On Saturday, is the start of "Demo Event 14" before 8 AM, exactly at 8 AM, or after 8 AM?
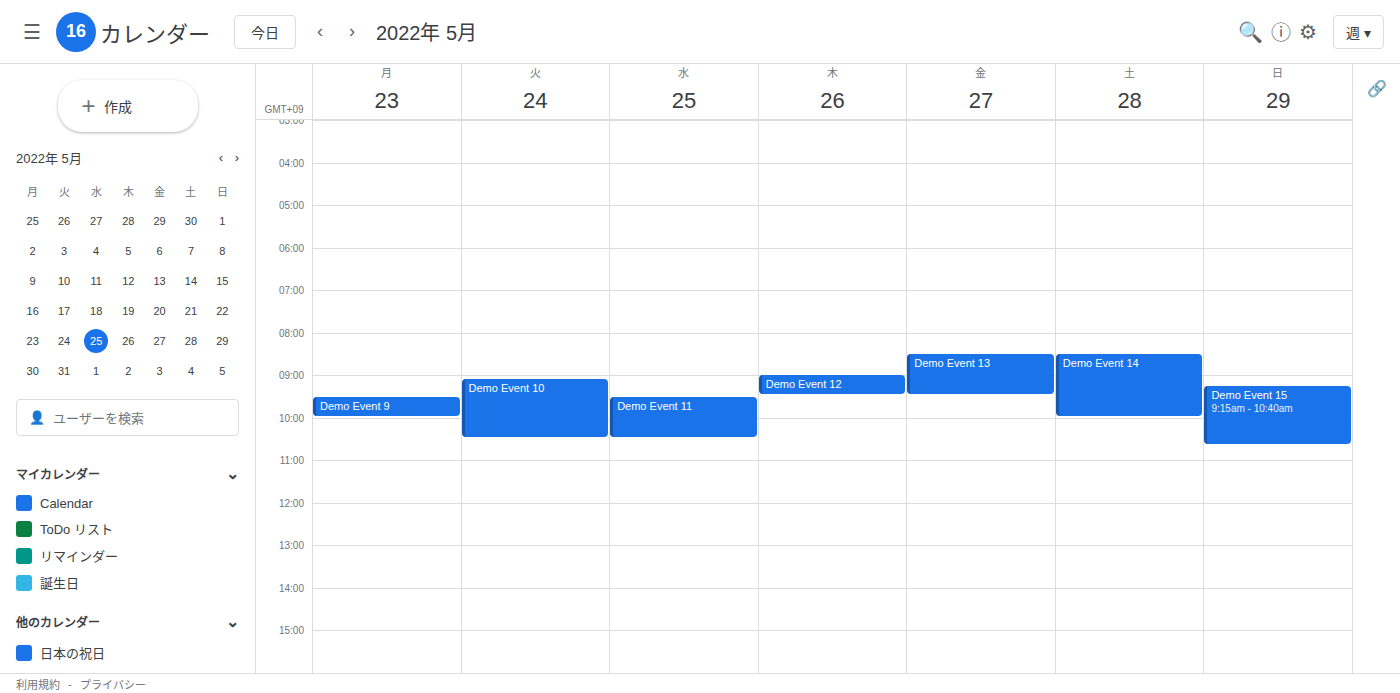
8:30 AM -- after 8 AM, 30 minutes below the 8 AM line.